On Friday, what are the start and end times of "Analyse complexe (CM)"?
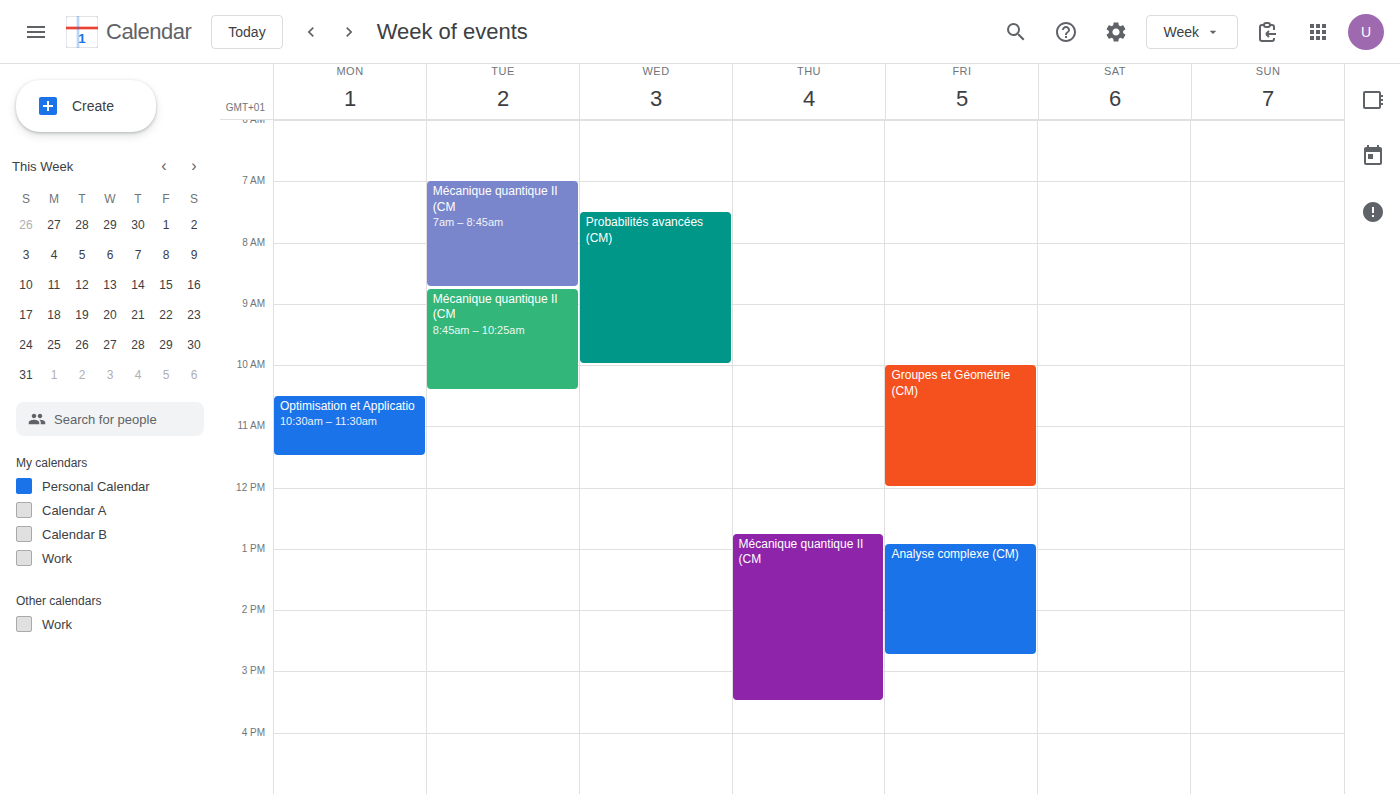
12:55 PM to 2:45 PM